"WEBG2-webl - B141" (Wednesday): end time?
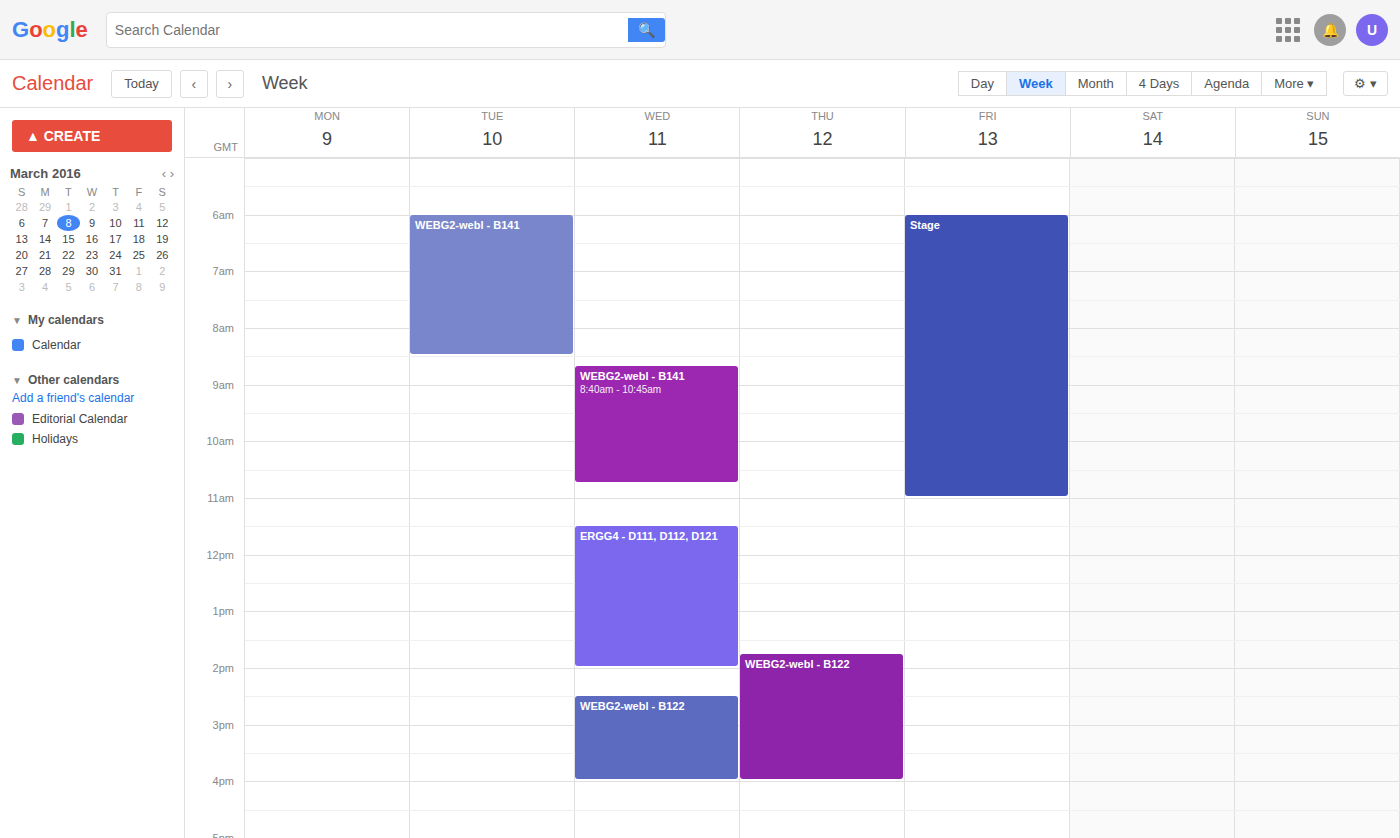
10:45